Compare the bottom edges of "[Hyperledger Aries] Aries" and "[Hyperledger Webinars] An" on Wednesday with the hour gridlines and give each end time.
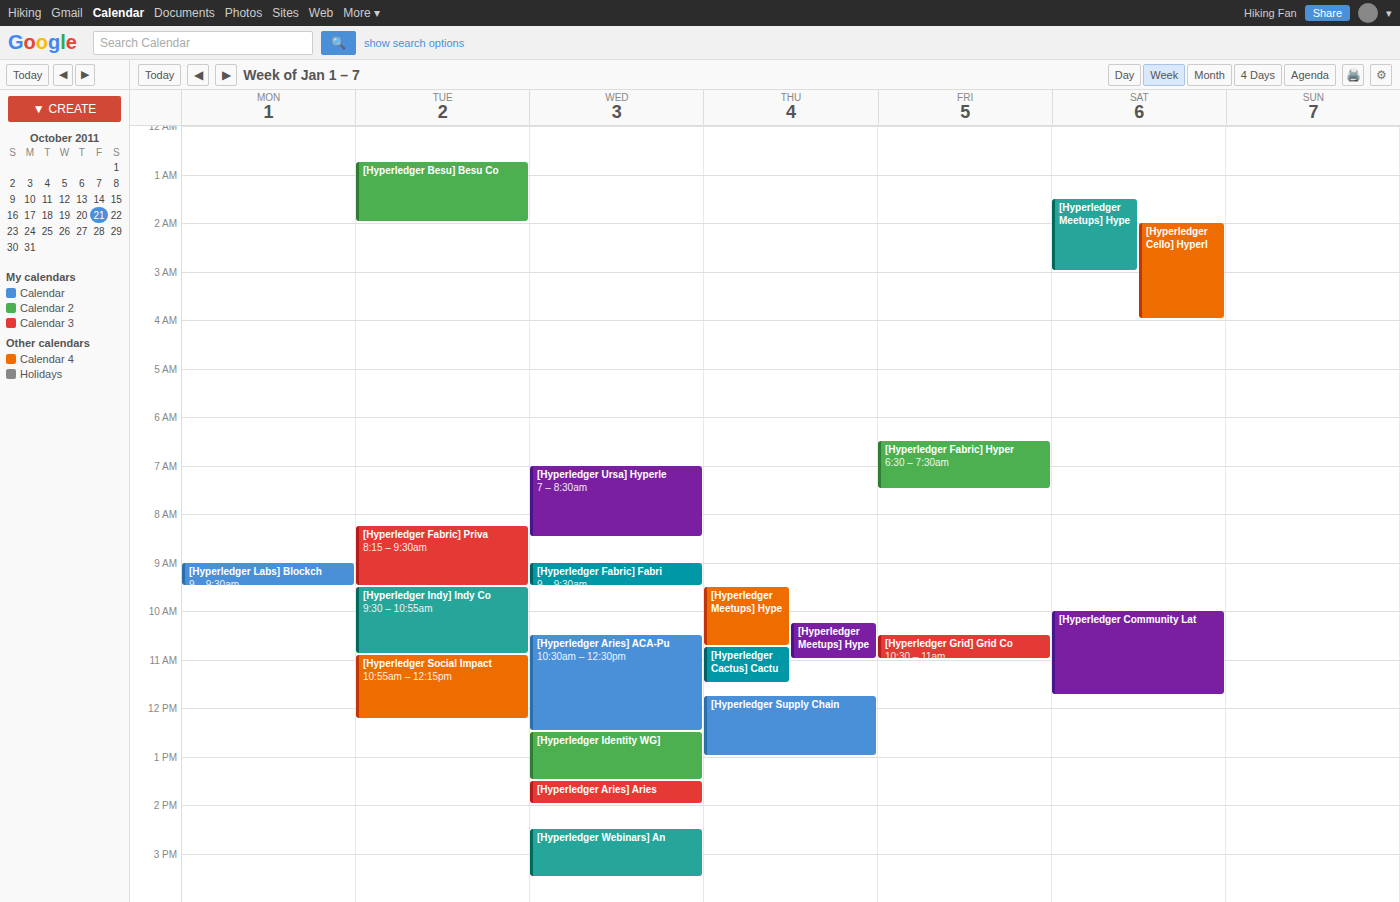
"[Hyperledger Aries] Aries": 2:00 PM, exactly on the 2 PM line. "[Hyperledger Webinars] An": 3:30 PM, halfway between the 3 PM and 4 PM lines.